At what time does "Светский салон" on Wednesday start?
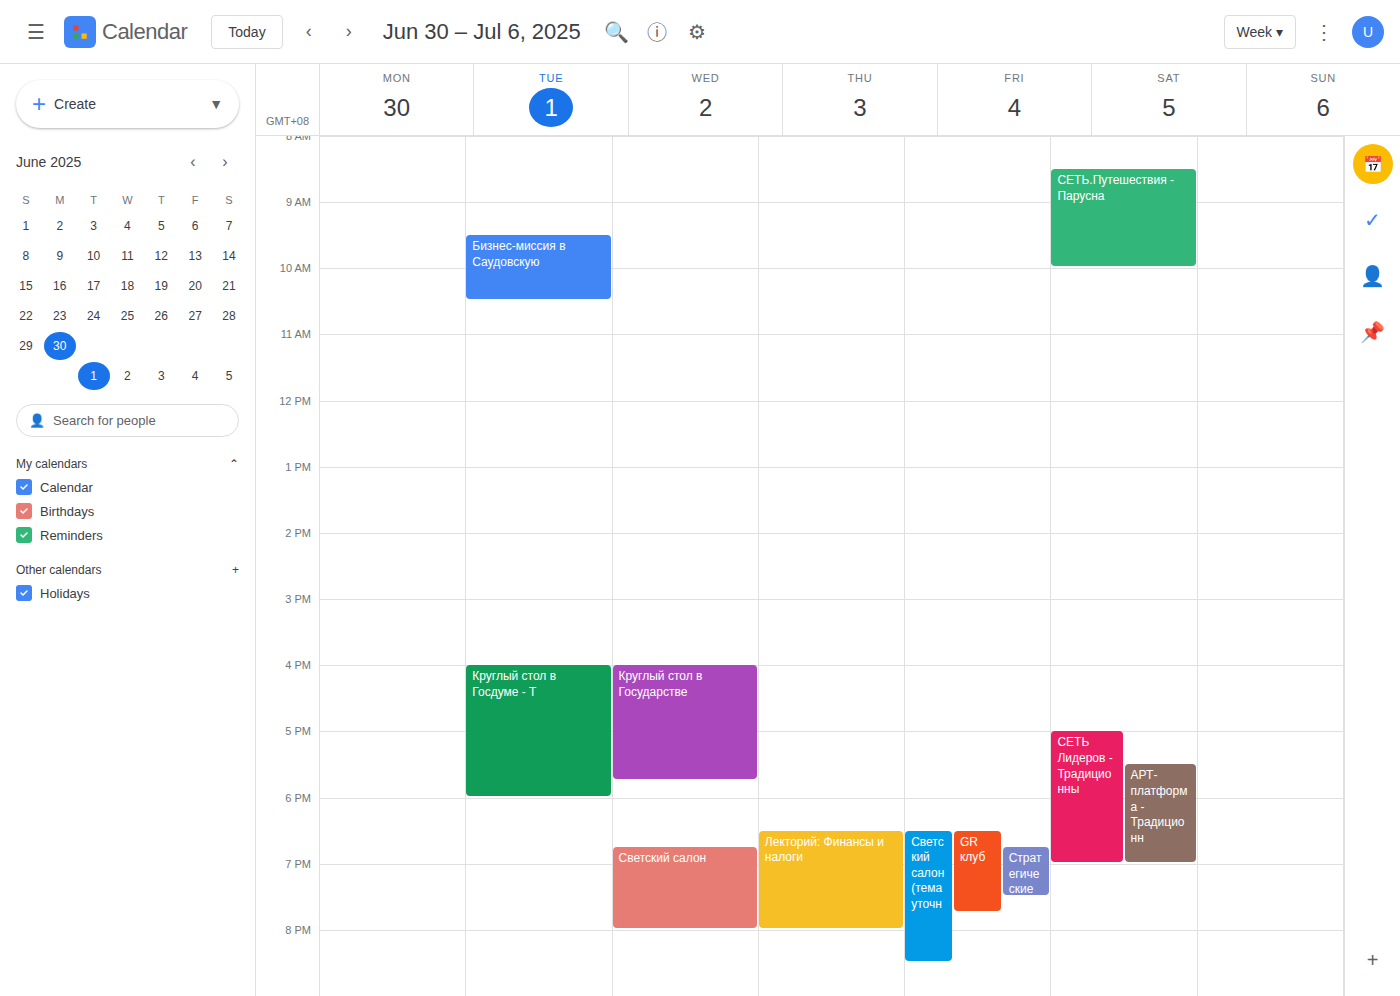
6:45 PM